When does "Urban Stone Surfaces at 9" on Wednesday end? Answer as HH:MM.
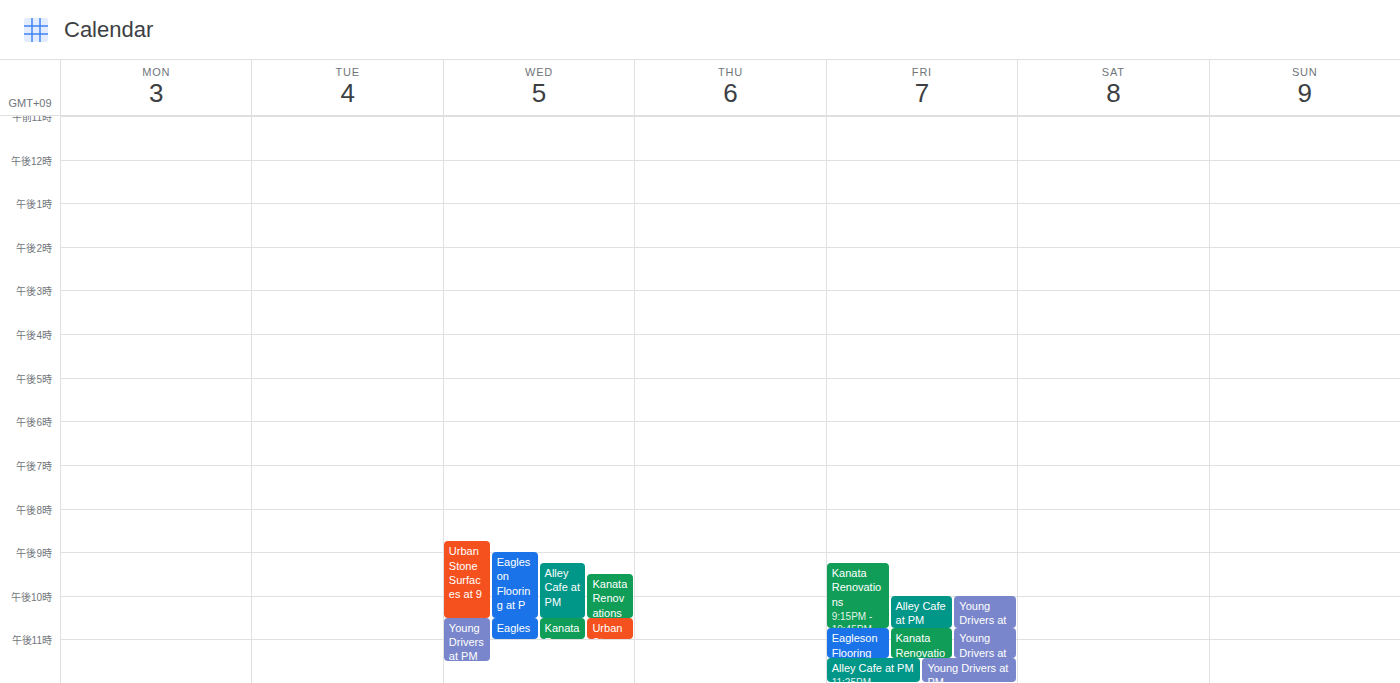
22:30